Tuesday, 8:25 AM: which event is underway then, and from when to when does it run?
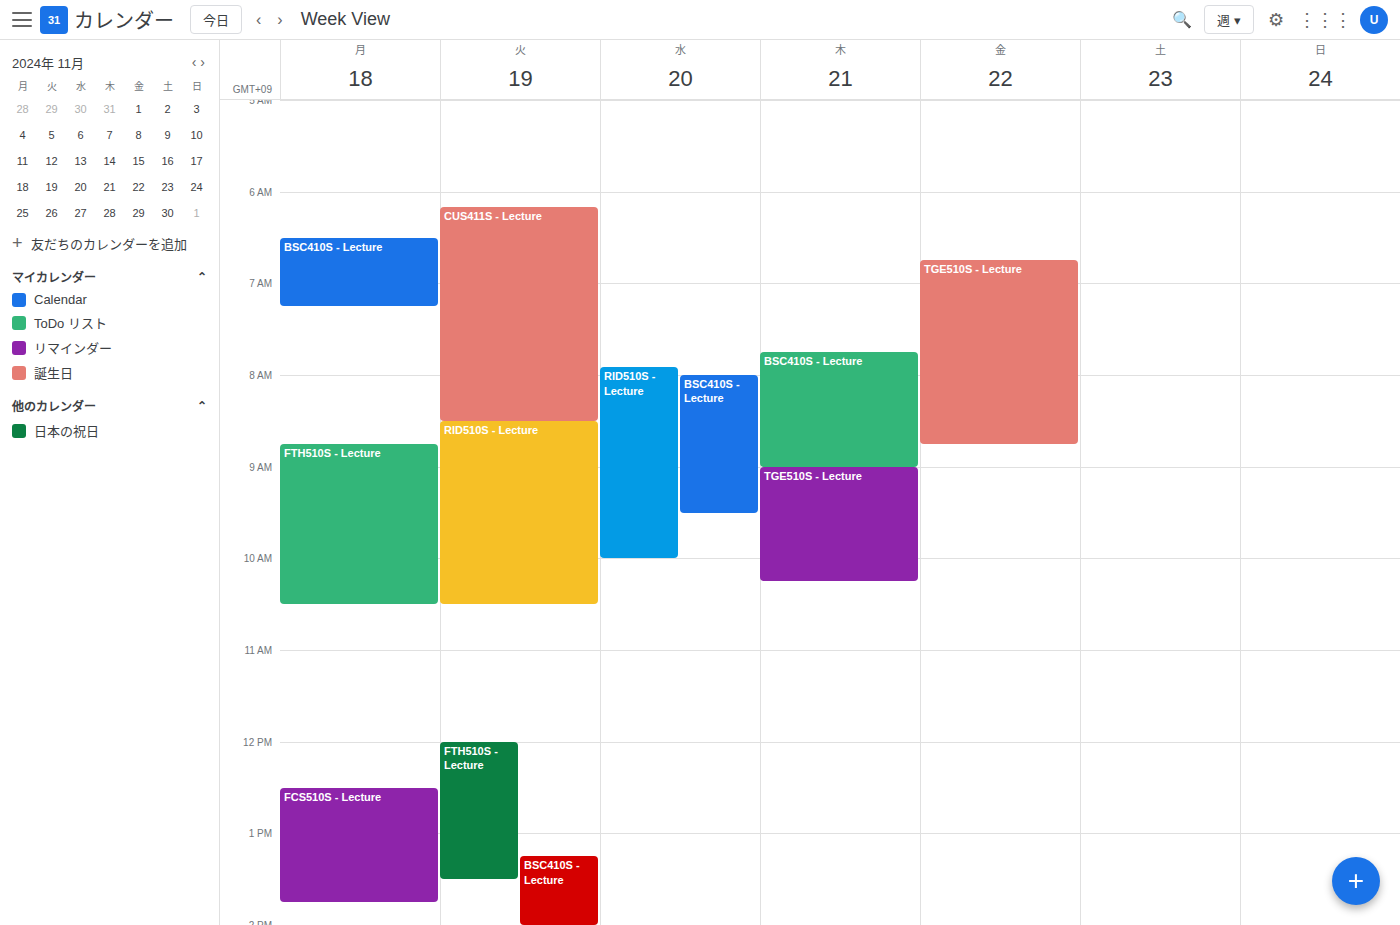
"CUS411S - Lecture", 6:10 AM to 8:30 AM